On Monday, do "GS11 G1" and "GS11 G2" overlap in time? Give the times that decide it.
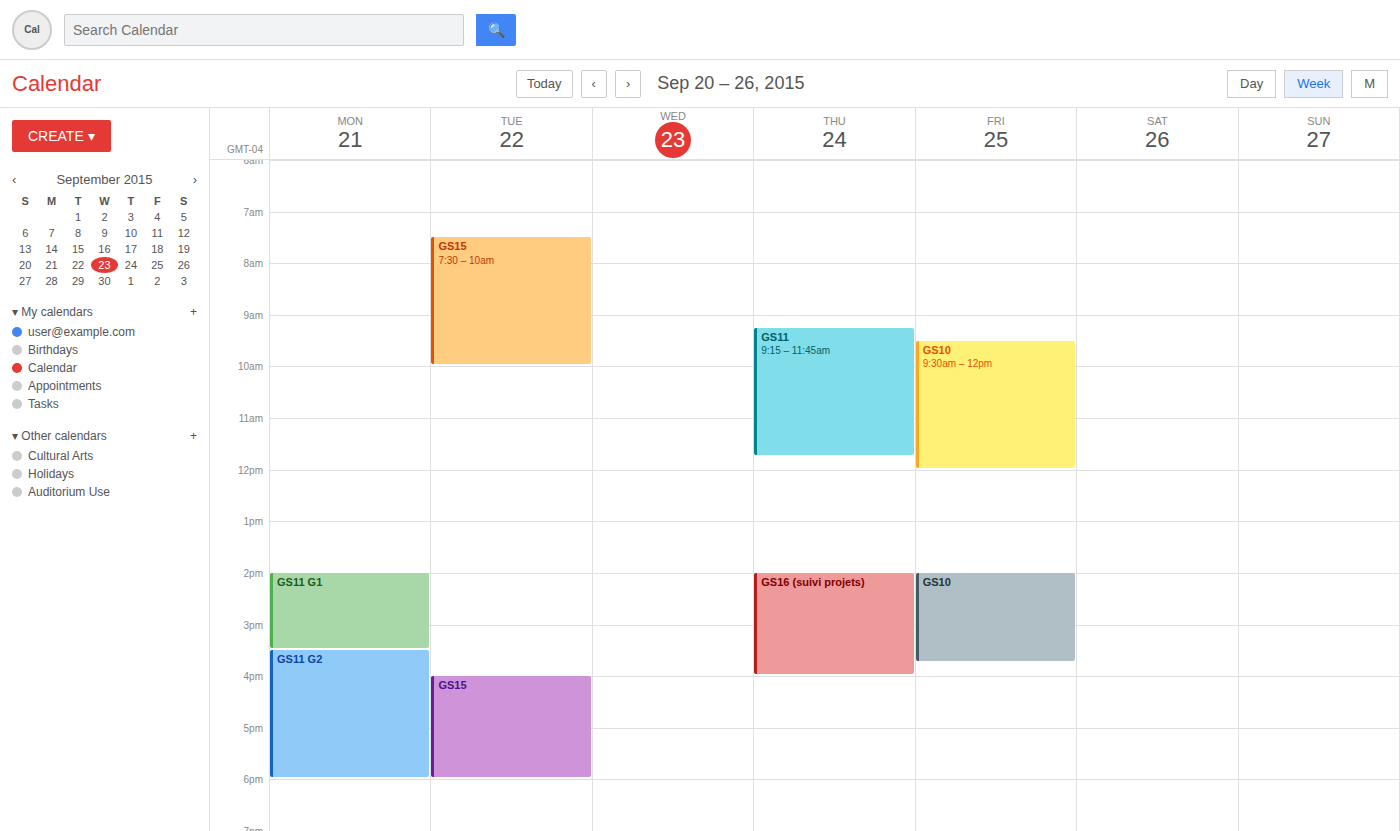
"GS11 G1" ends at 15:30, exactly when "GS11 G2" starts -- they touch but do not overlap.